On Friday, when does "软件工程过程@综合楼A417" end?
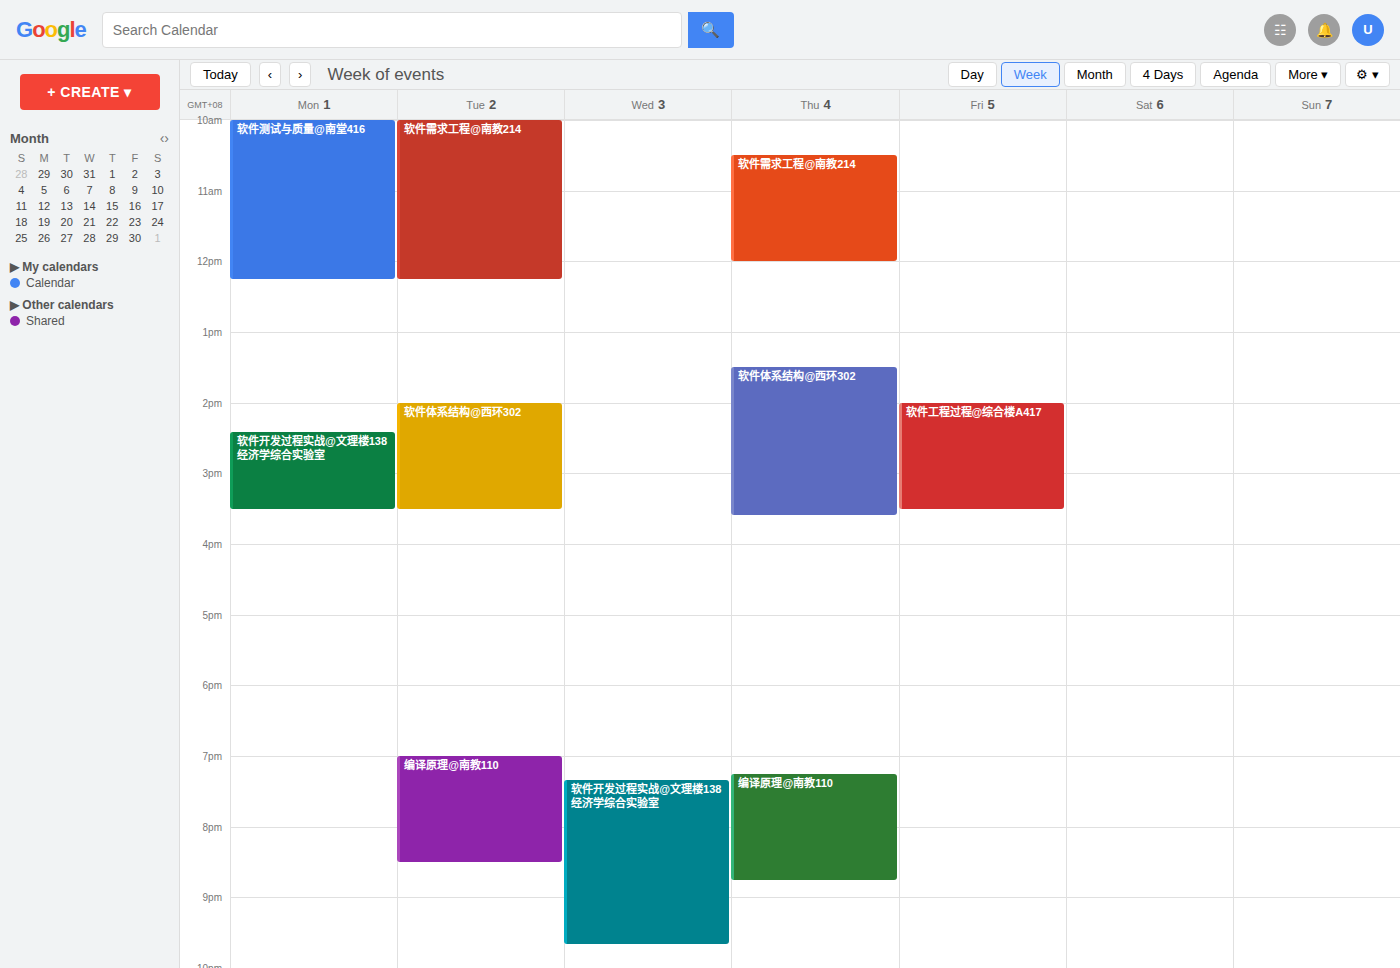
3:30 PM